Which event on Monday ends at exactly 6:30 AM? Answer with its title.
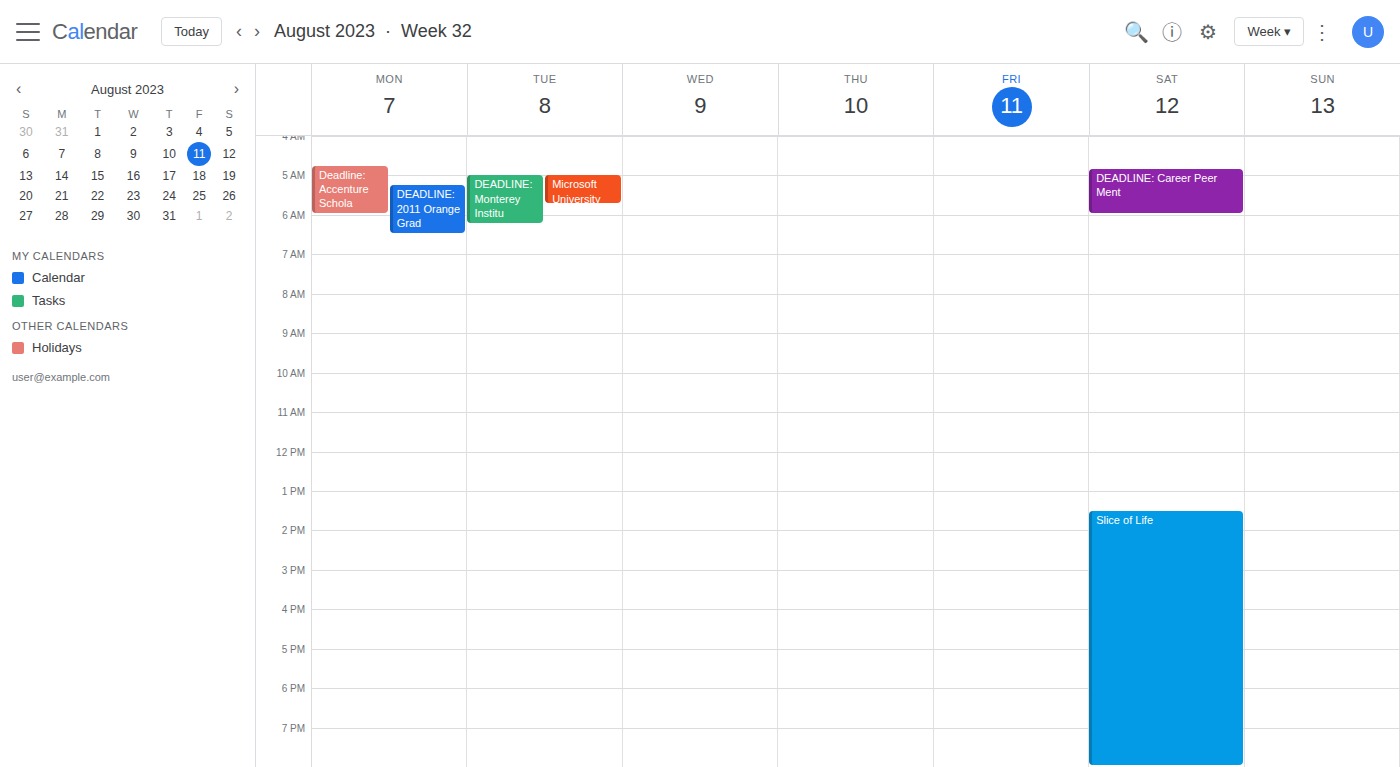
"DEADLINE: 2011 Orange Grad"